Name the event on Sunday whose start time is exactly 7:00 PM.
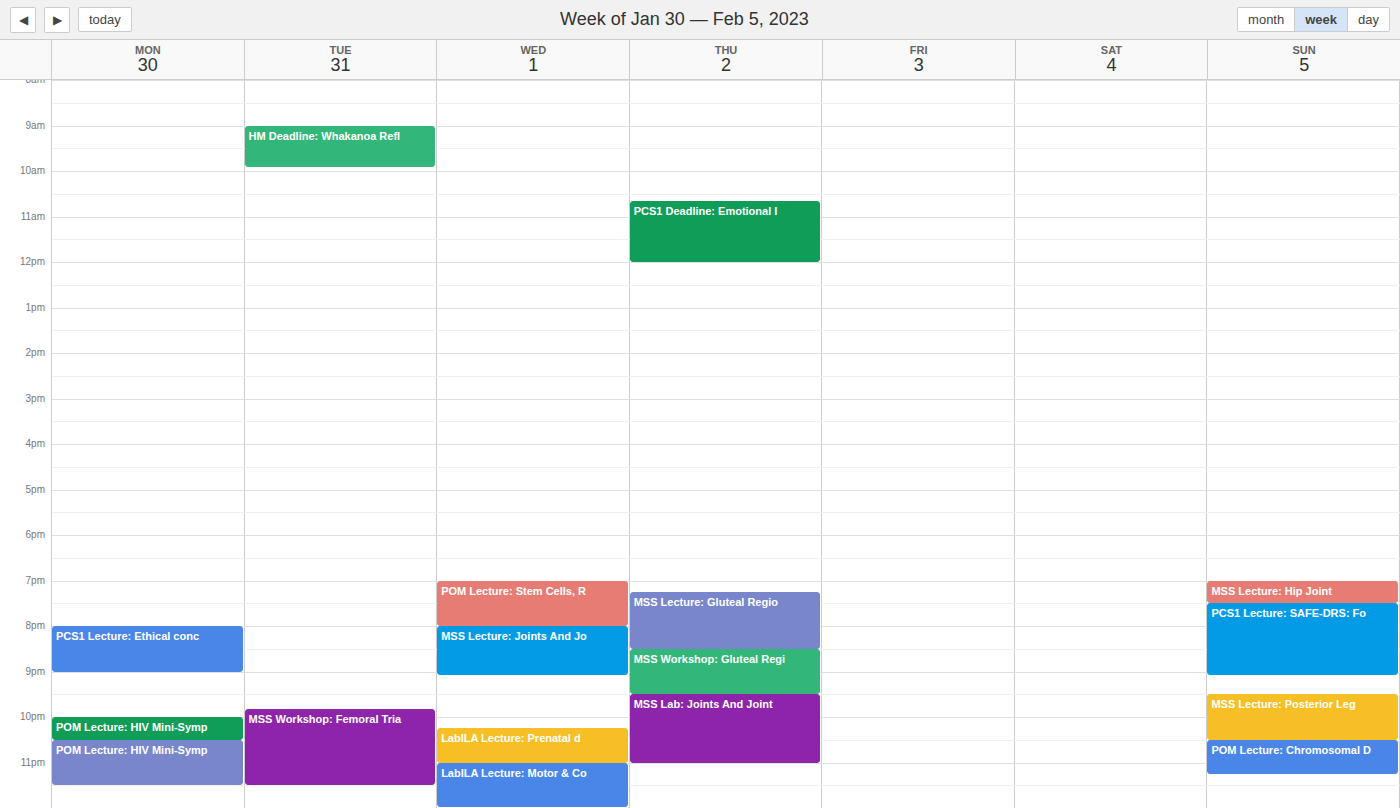
"MSS Lecture: Hip Joint"